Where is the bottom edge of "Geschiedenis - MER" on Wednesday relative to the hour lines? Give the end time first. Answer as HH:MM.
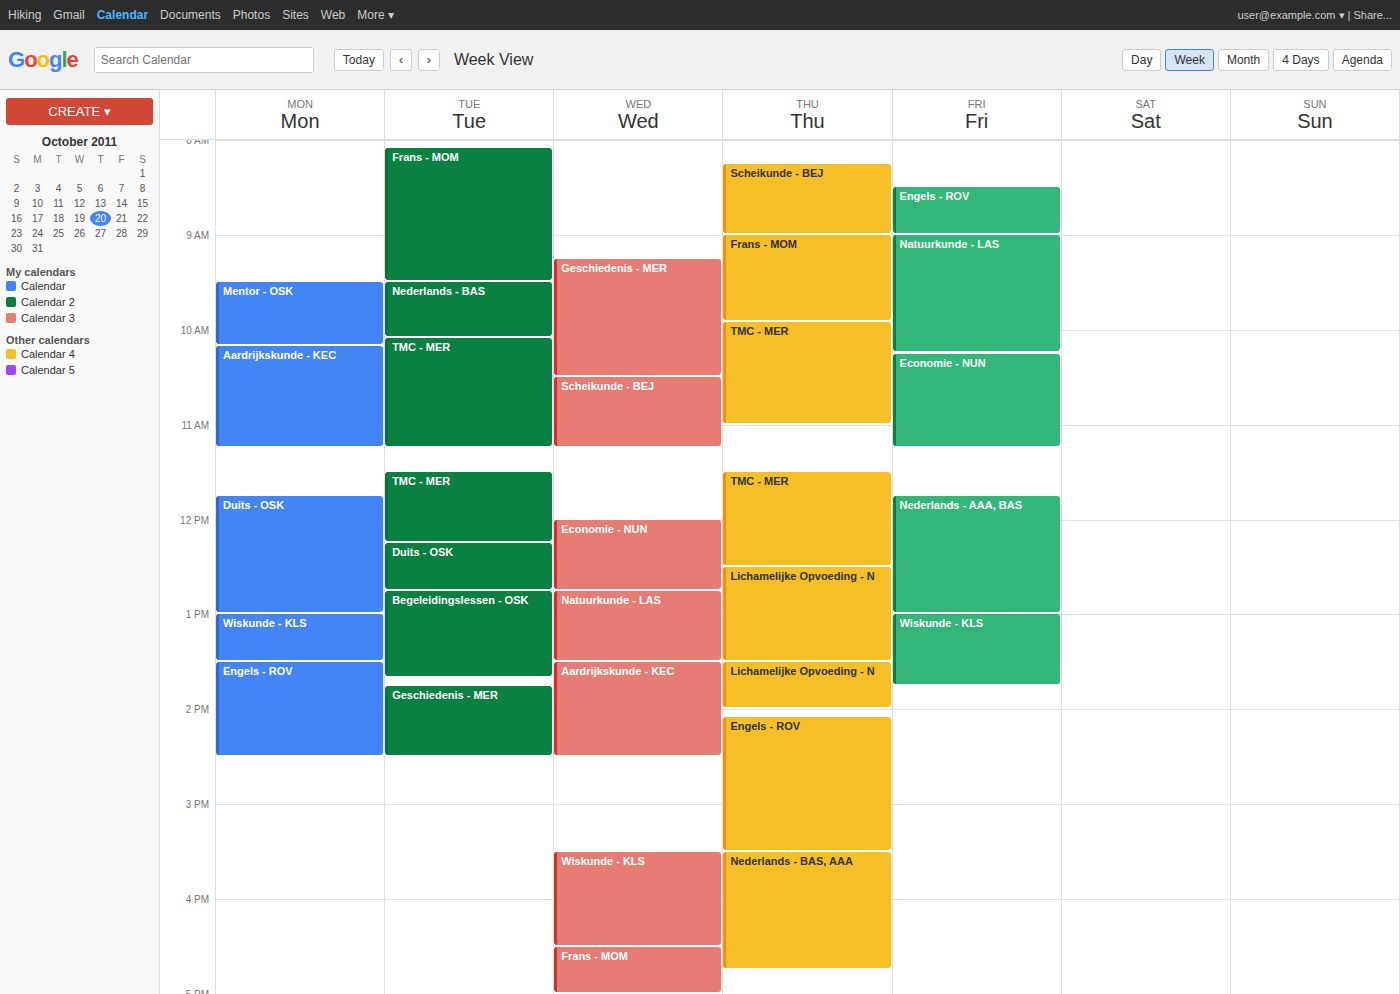
10:30 -- halfway between the 10:00 and 11:00 lines.